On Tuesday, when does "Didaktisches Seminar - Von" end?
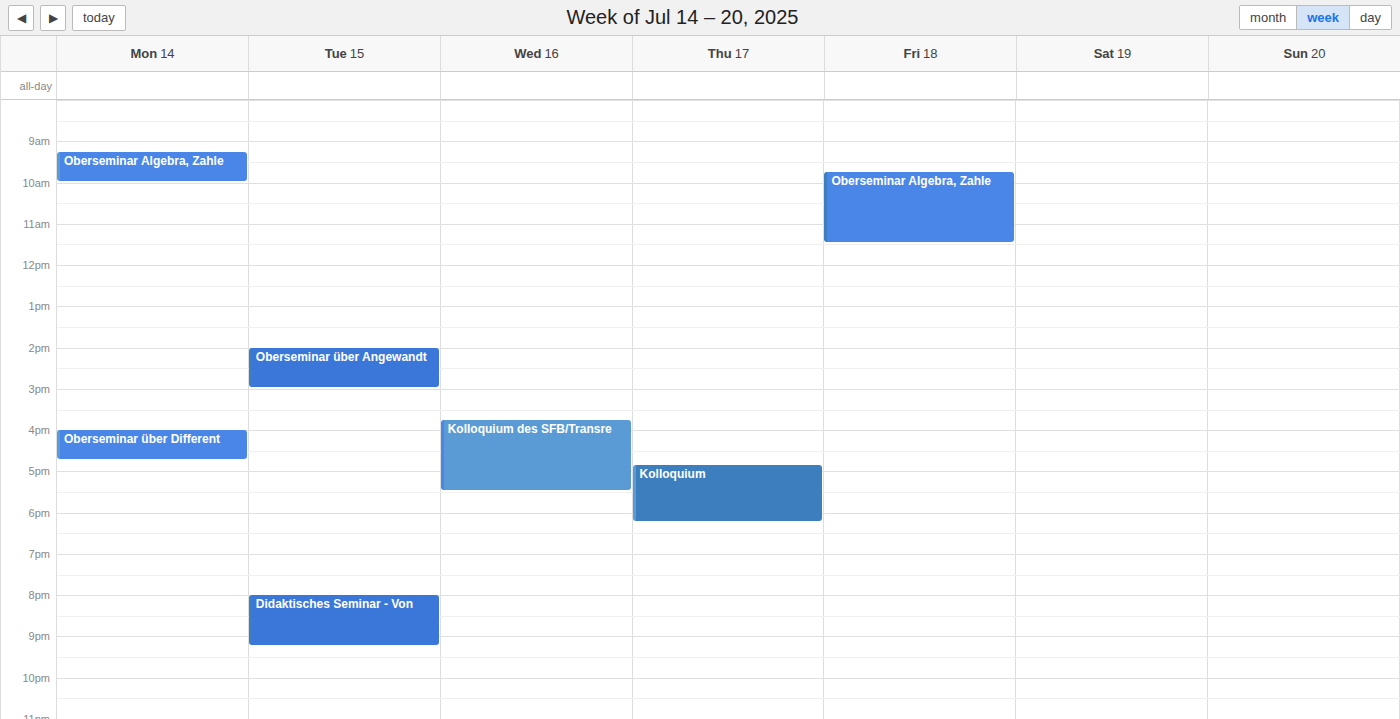
9:15 PM